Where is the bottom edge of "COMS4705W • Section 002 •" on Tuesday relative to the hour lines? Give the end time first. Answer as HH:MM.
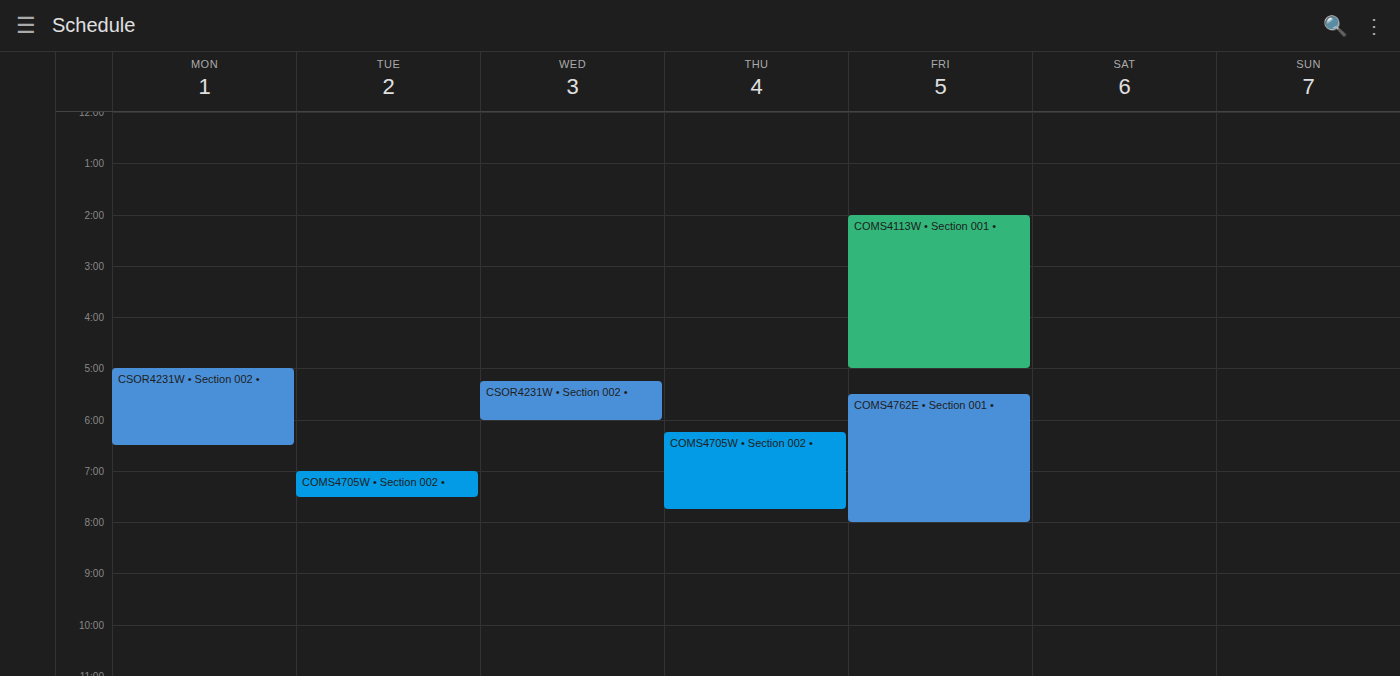
19:30 -- halfway between the 19:00 and 20:00 lines.